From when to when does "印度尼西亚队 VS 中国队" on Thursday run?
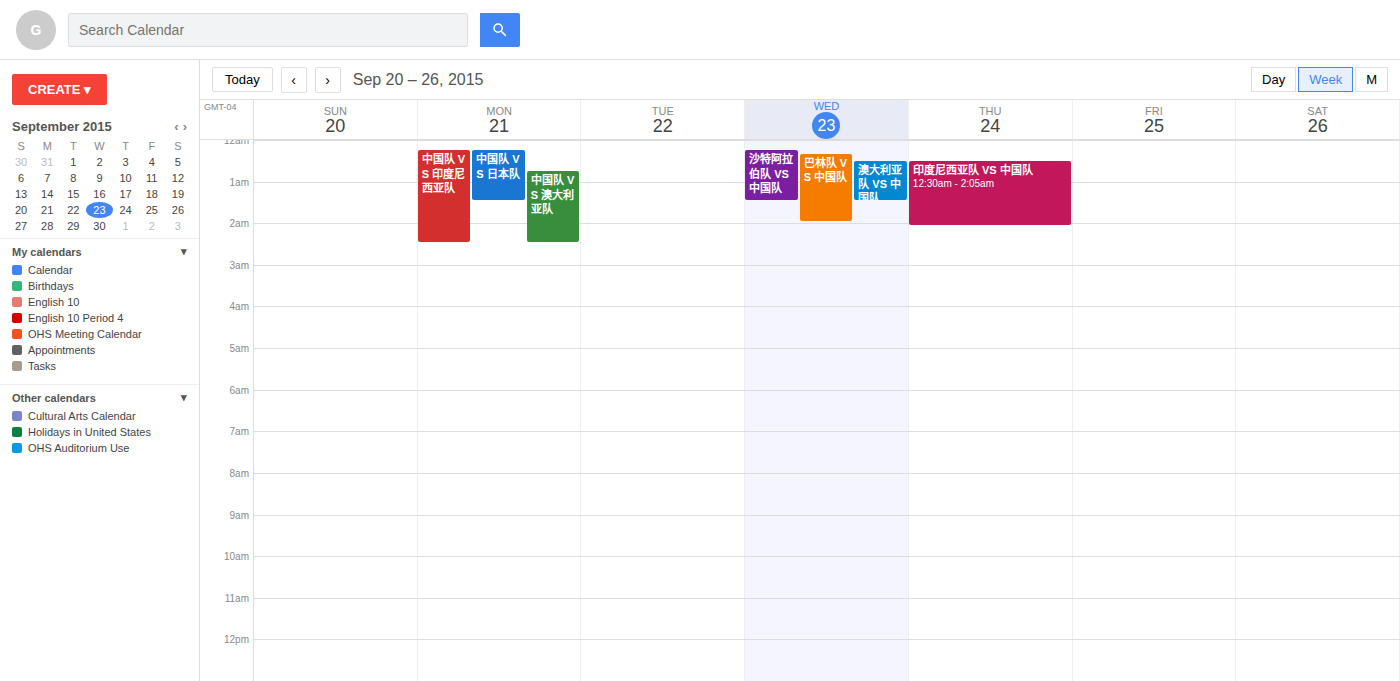
12:30 AM to 2:05 AM